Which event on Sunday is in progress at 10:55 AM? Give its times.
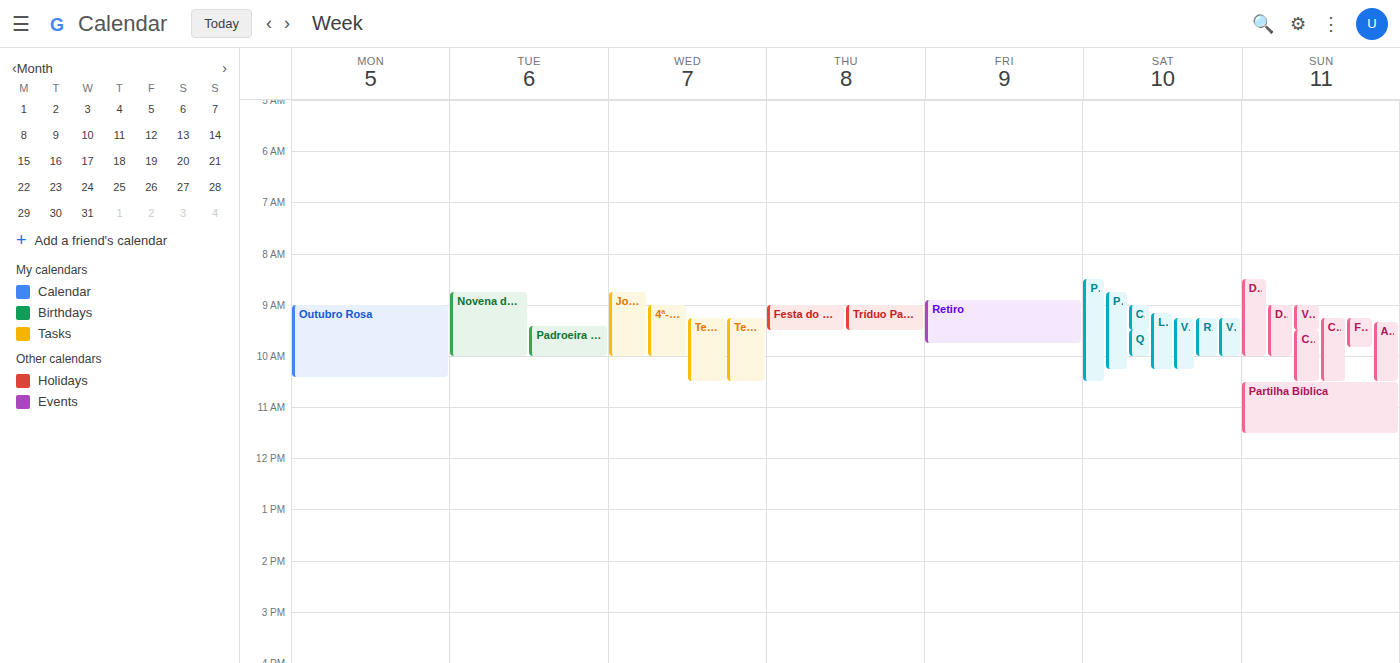
"Partilha Bíblica", 10:30 AM to 11:30 AM